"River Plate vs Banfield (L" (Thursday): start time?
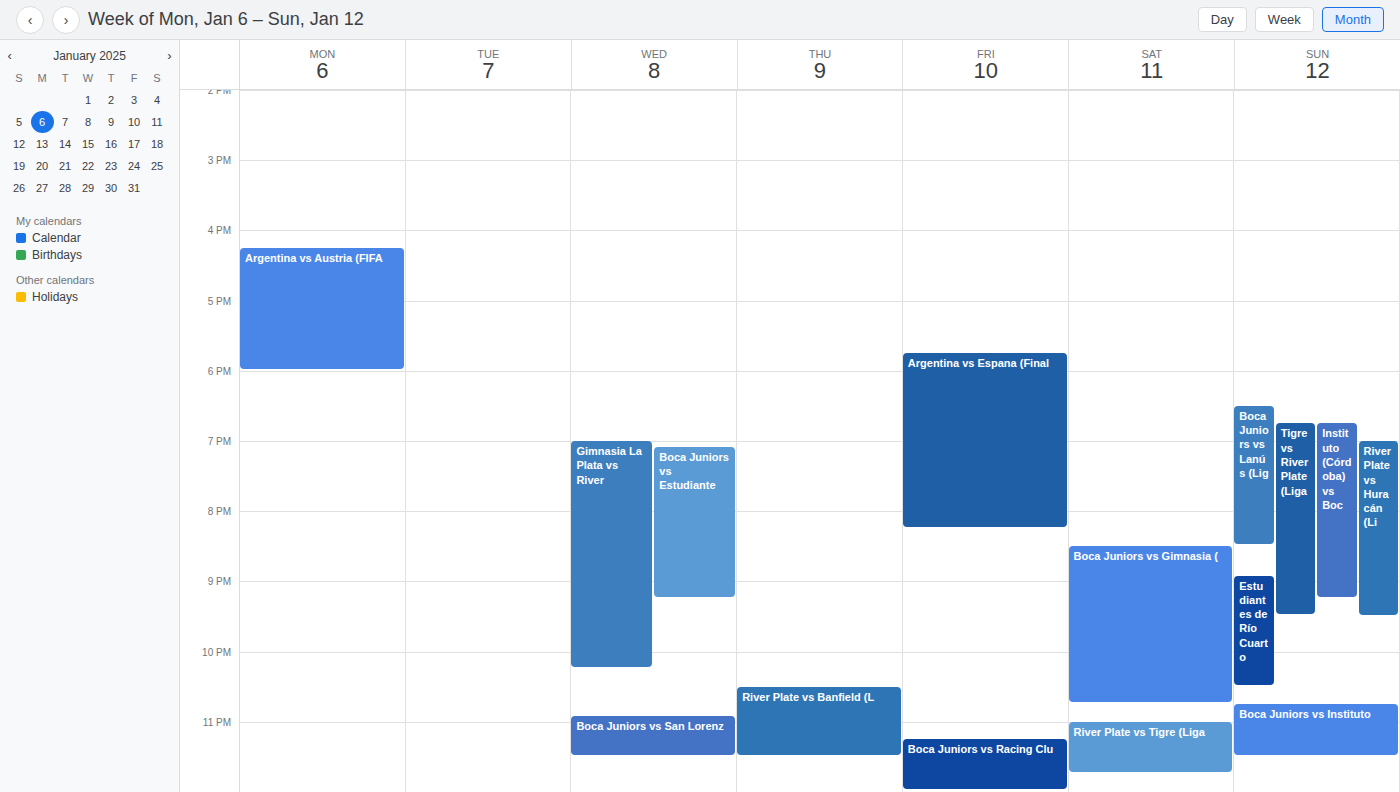
10:30 PM